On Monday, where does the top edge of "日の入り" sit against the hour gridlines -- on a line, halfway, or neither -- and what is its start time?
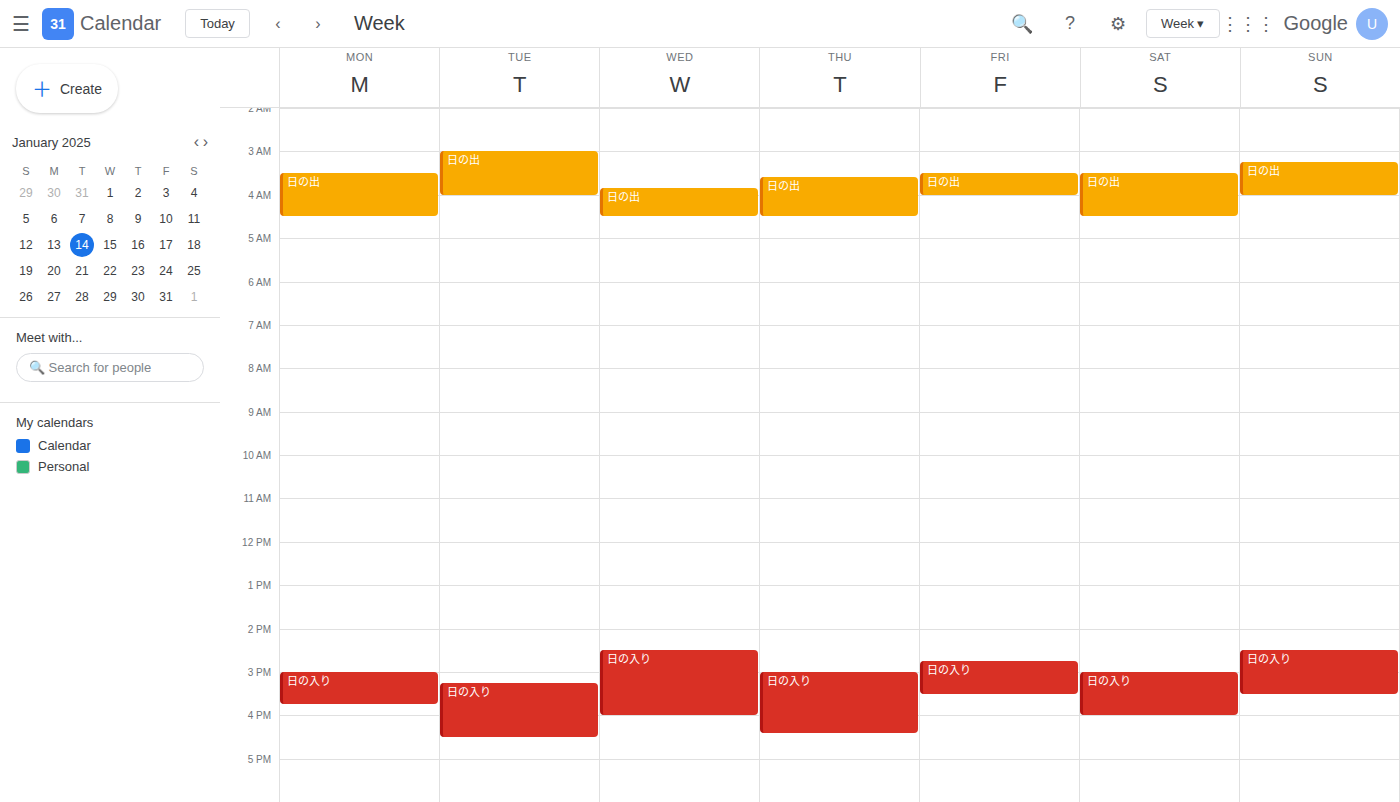
3:00 PM -- exactly on the 3 PM line.